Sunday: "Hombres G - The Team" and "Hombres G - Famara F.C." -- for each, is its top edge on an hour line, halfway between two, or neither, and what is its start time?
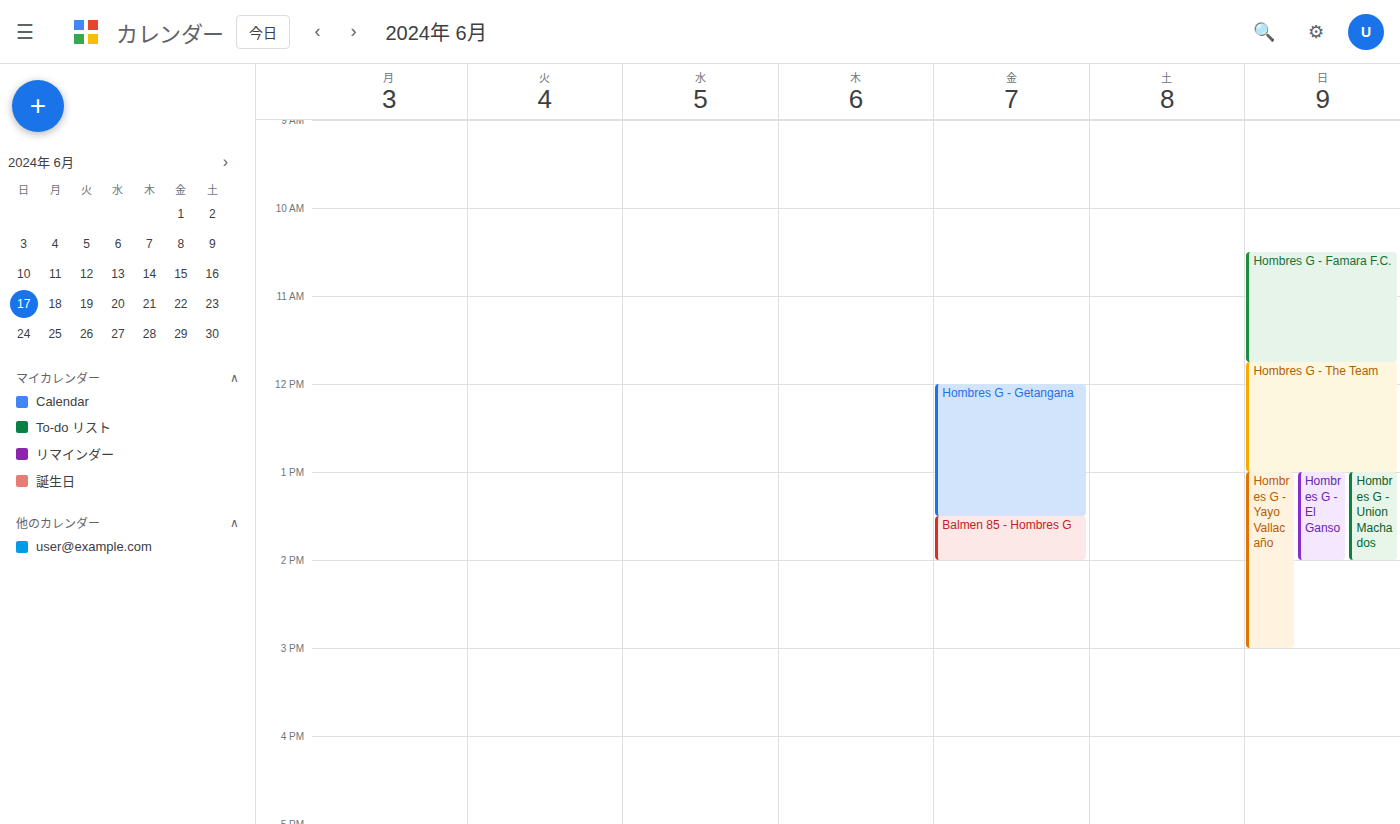
"Hombres G - The Team": 11:45 AM, neither: three quarters of the way from the 11 AM line to the 12 PM line. "Hombres G - Famara F.C.": 10:30 AM, halfway between the 10 AM and 11 AM lines.